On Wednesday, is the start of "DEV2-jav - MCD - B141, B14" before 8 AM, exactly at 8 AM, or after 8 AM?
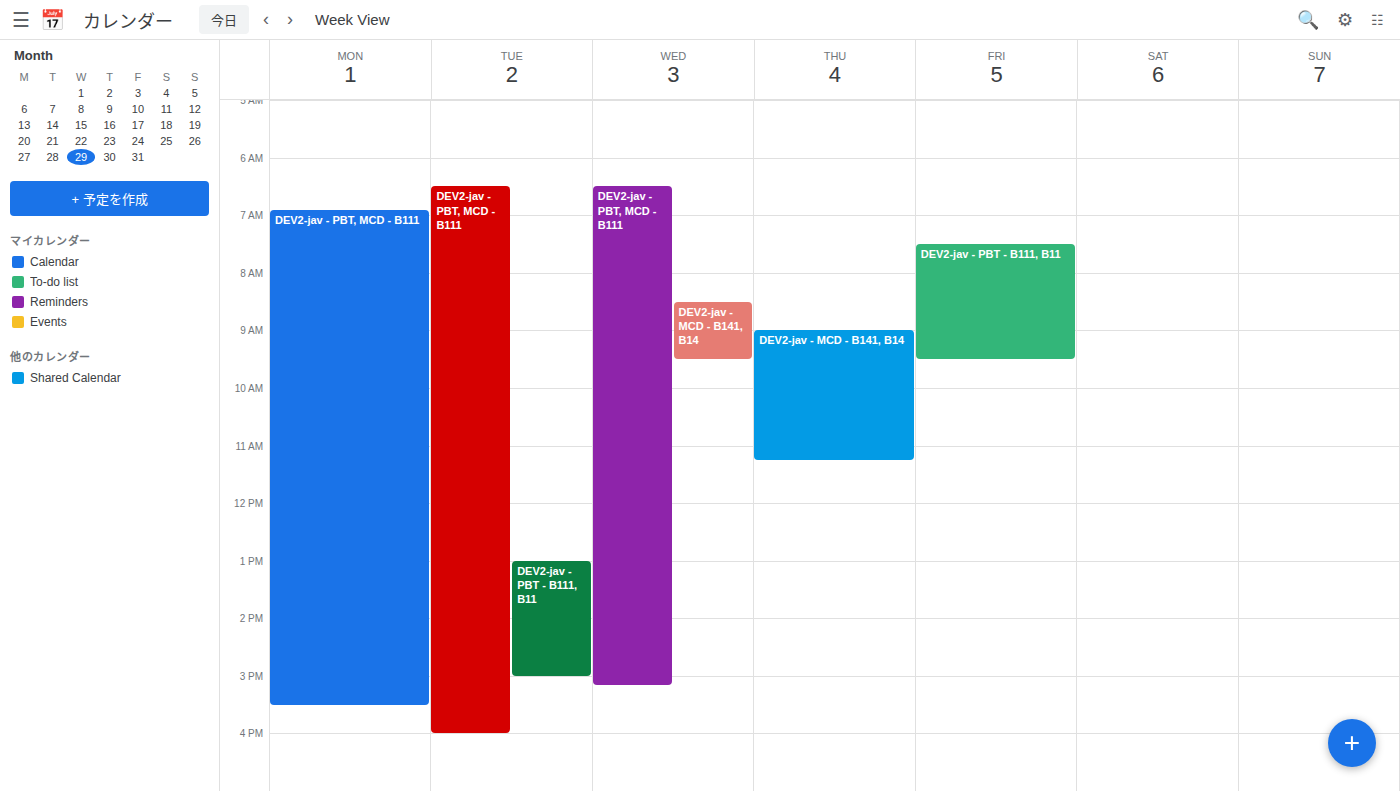
8:30 AM -- after 8 AM, 30 minutes below the 8 AM line.